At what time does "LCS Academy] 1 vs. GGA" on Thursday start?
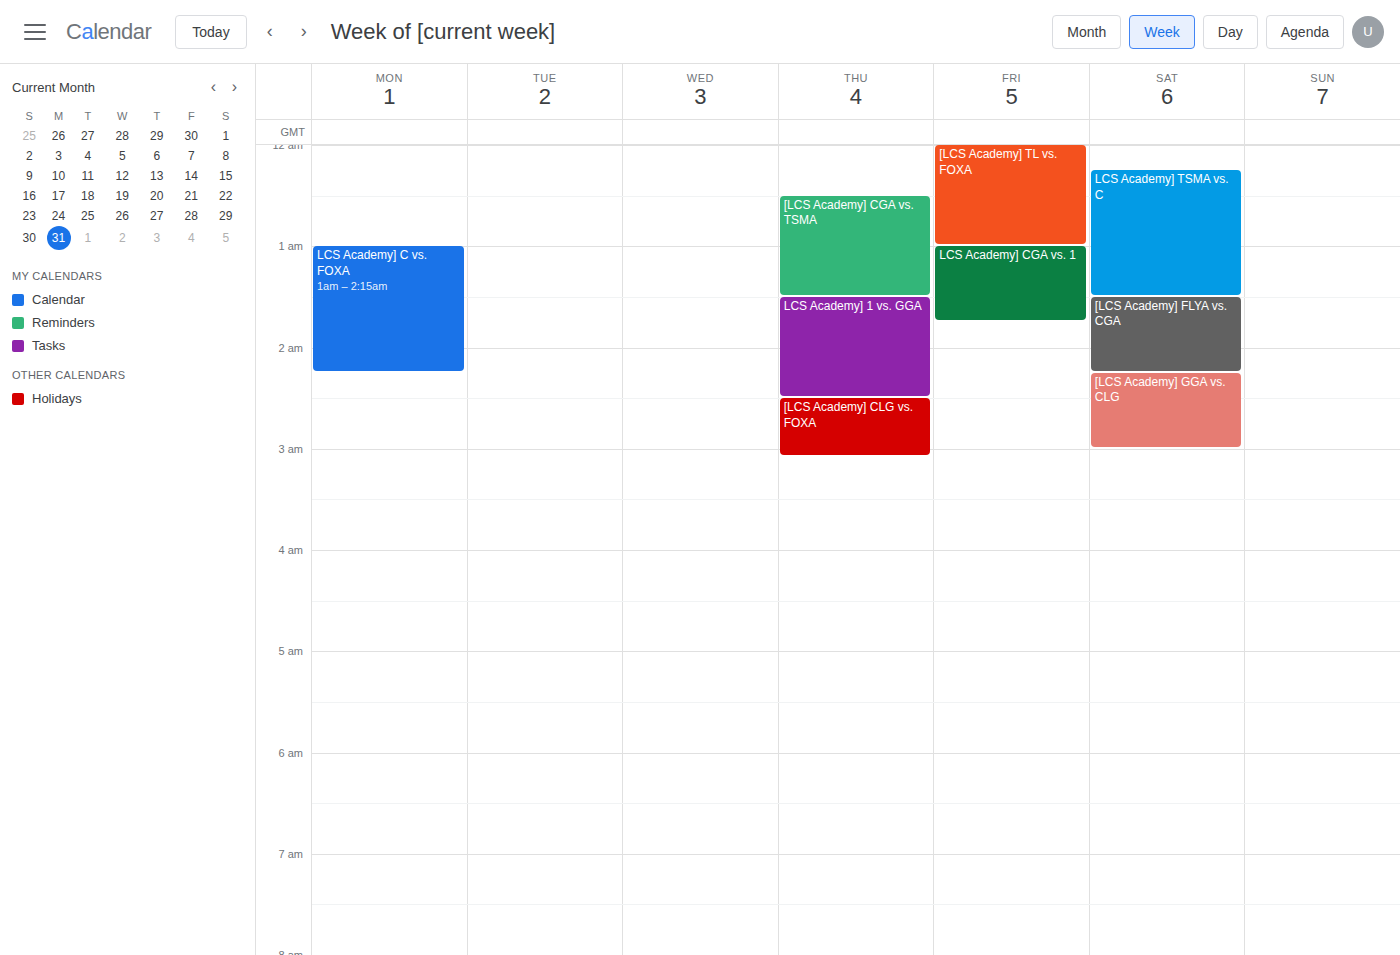
1:30 AM